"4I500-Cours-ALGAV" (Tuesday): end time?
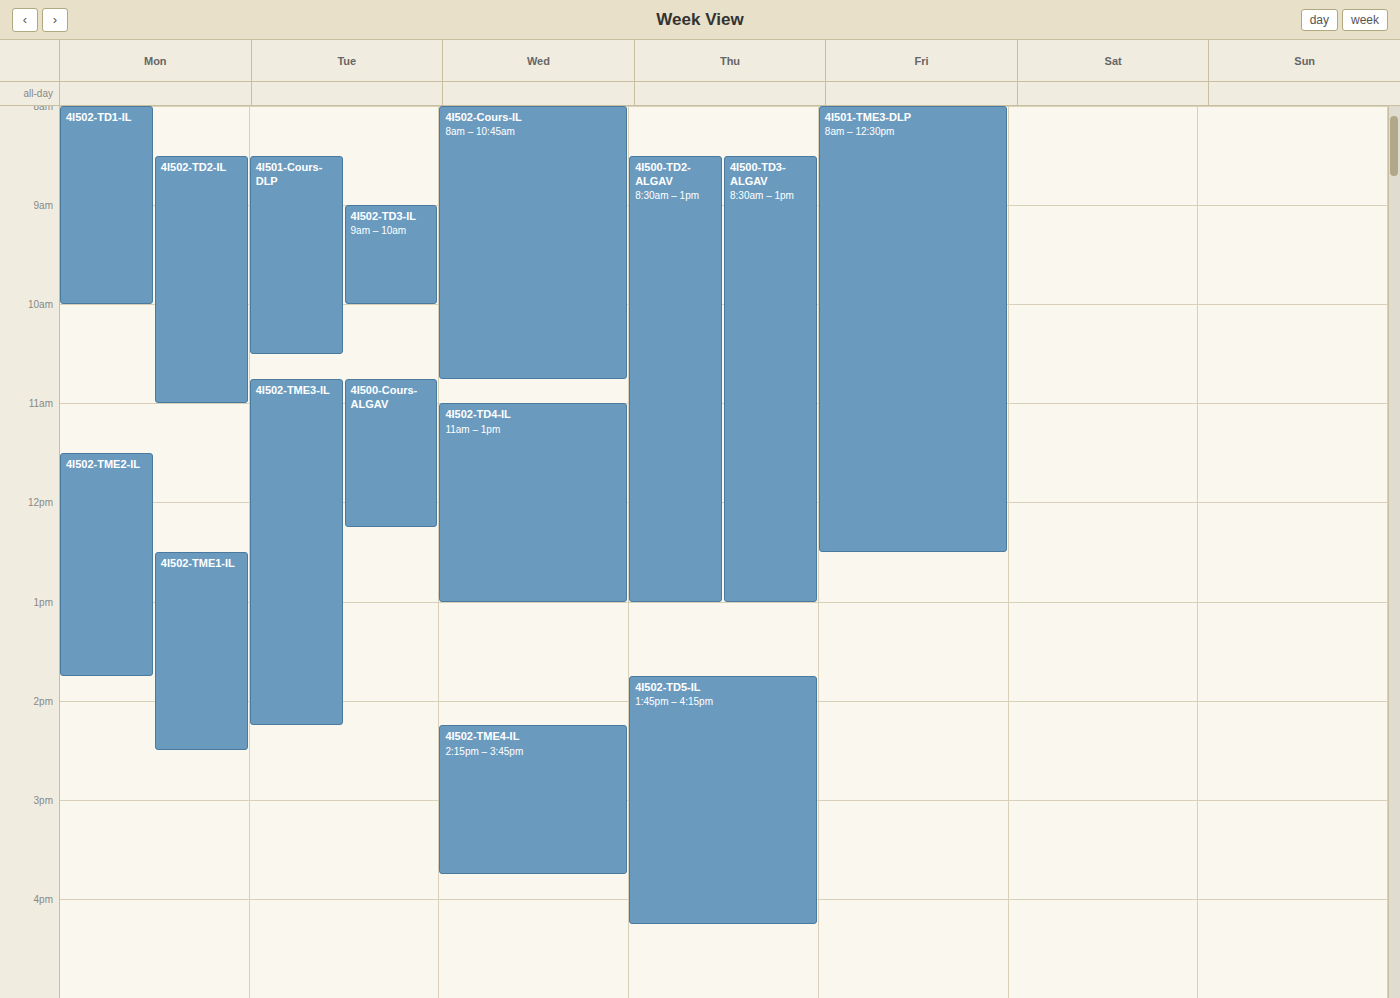
12:15 PM